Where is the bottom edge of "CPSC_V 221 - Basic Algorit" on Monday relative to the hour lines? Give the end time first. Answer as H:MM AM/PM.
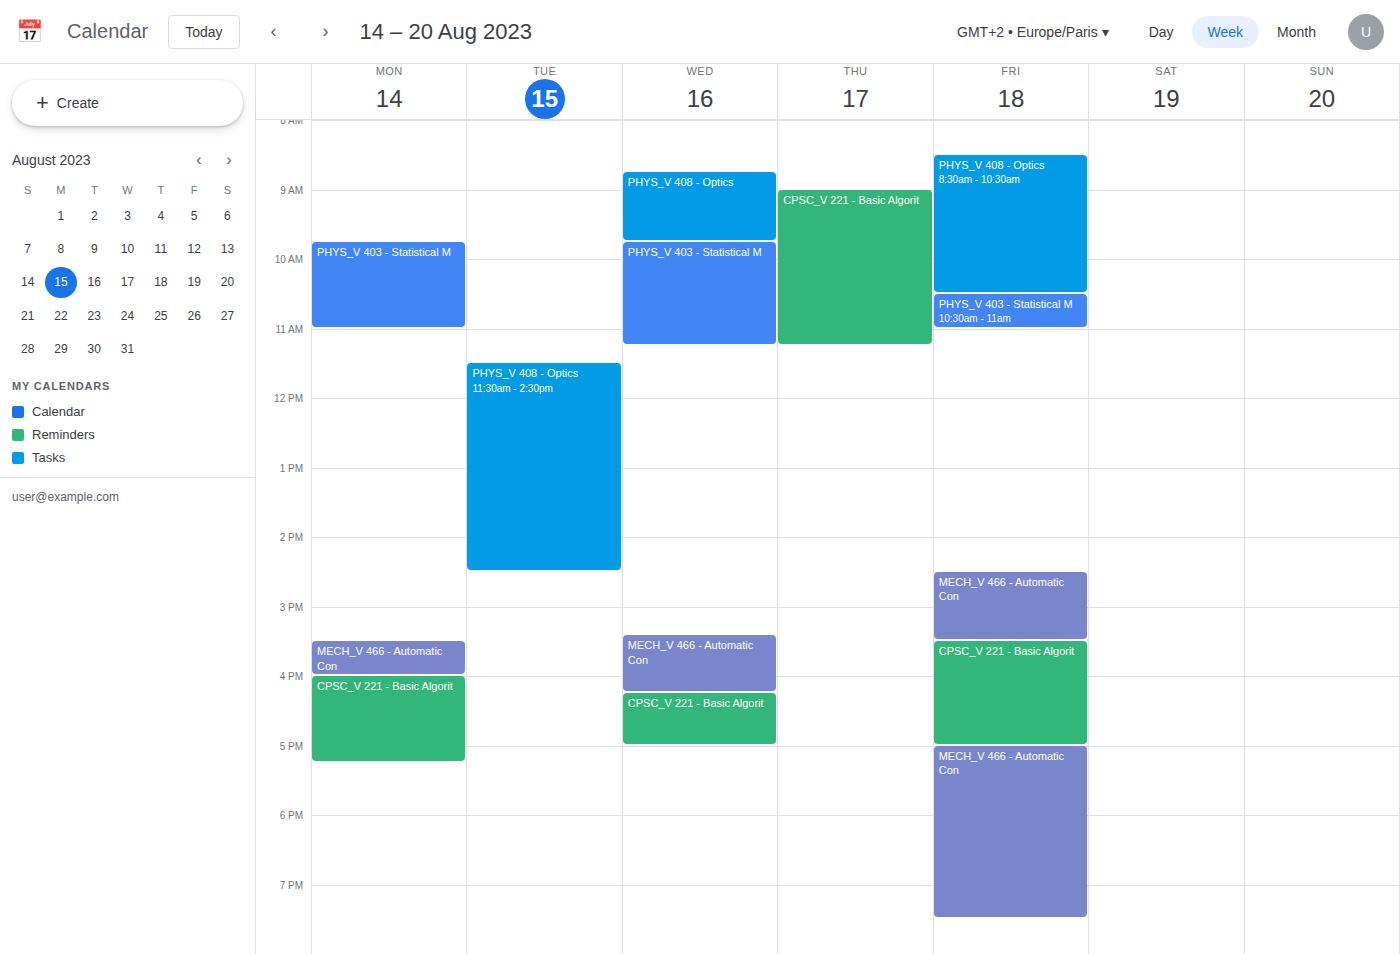
5:15 PM -- neither: a quarter of the way from the 5 PM line to the 6 PM line.